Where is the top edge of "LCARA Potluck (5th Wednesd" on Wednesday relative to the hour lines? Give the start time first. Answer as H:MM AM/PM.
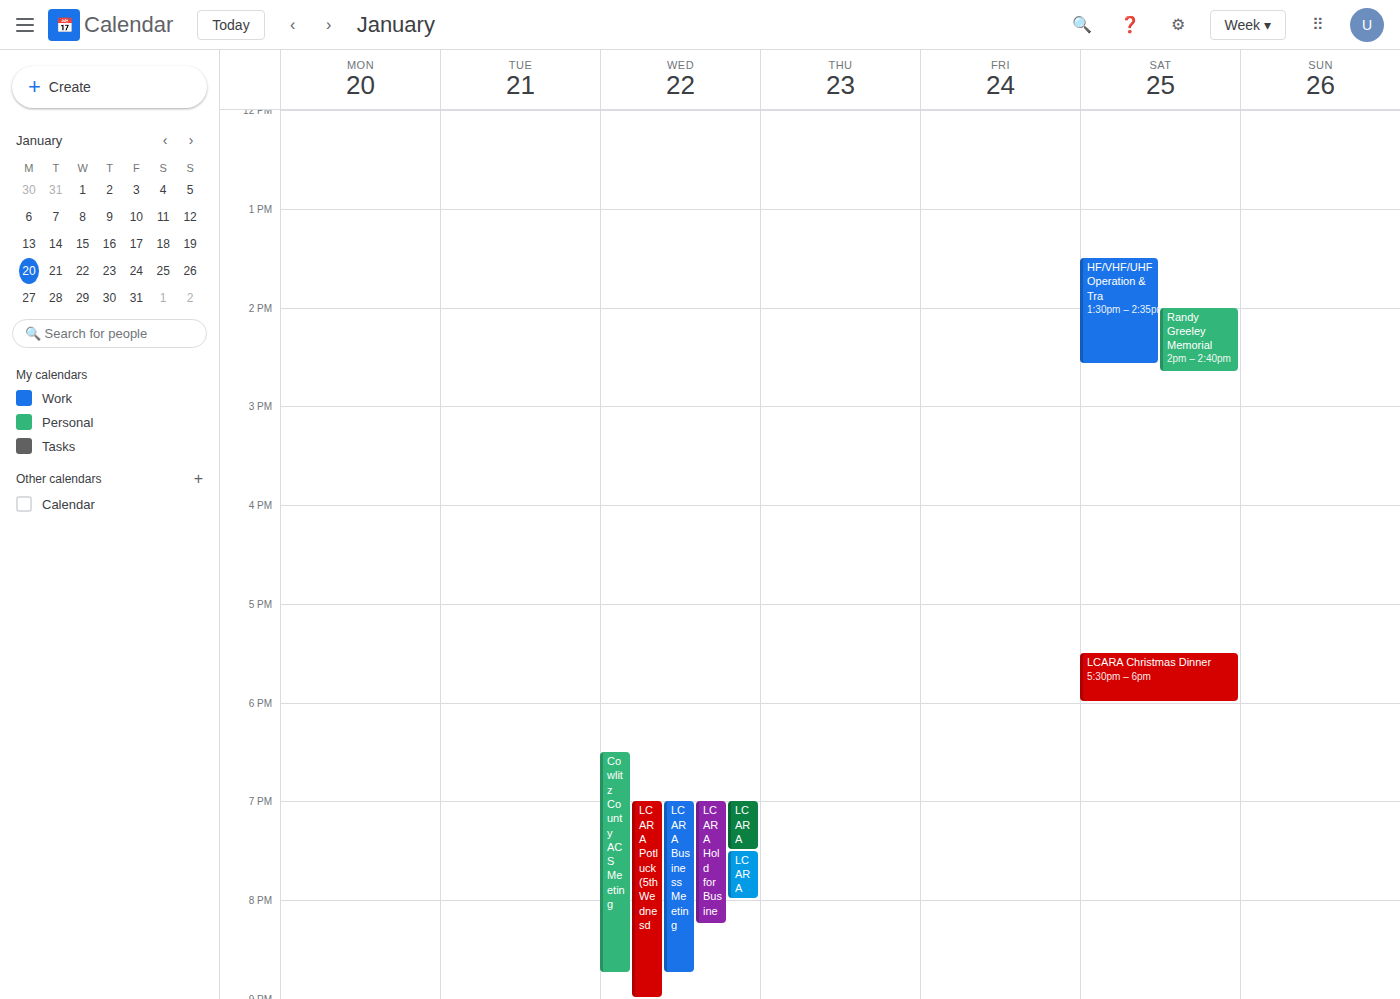
7:00 PM -- exactly on the 7 PM line.